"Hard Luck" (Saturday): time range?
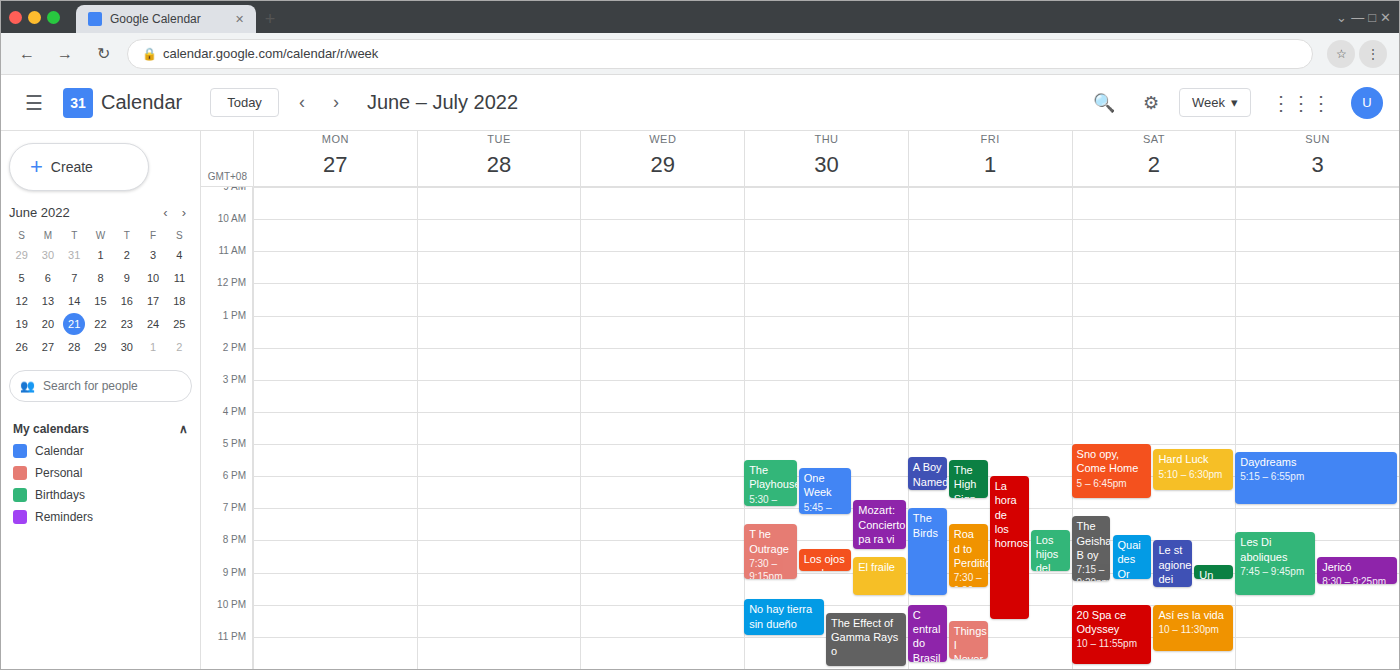
5:10 PM to 6:30 PM